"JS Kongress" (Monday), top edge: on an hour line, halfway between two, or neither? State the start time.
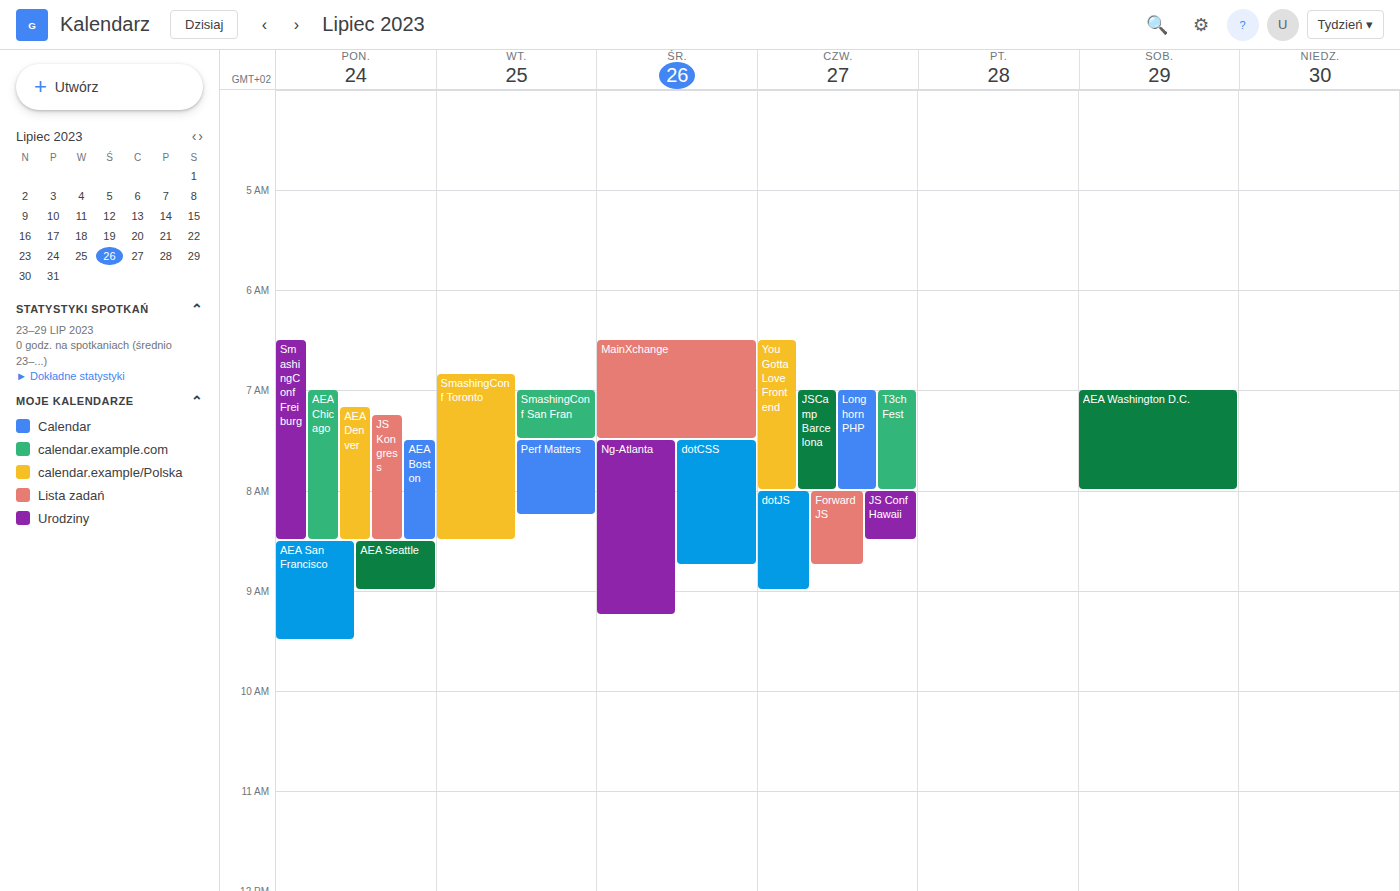
7:15 AM -- neither: a quarter of the way from the 7 AM line to the 8 AM line.